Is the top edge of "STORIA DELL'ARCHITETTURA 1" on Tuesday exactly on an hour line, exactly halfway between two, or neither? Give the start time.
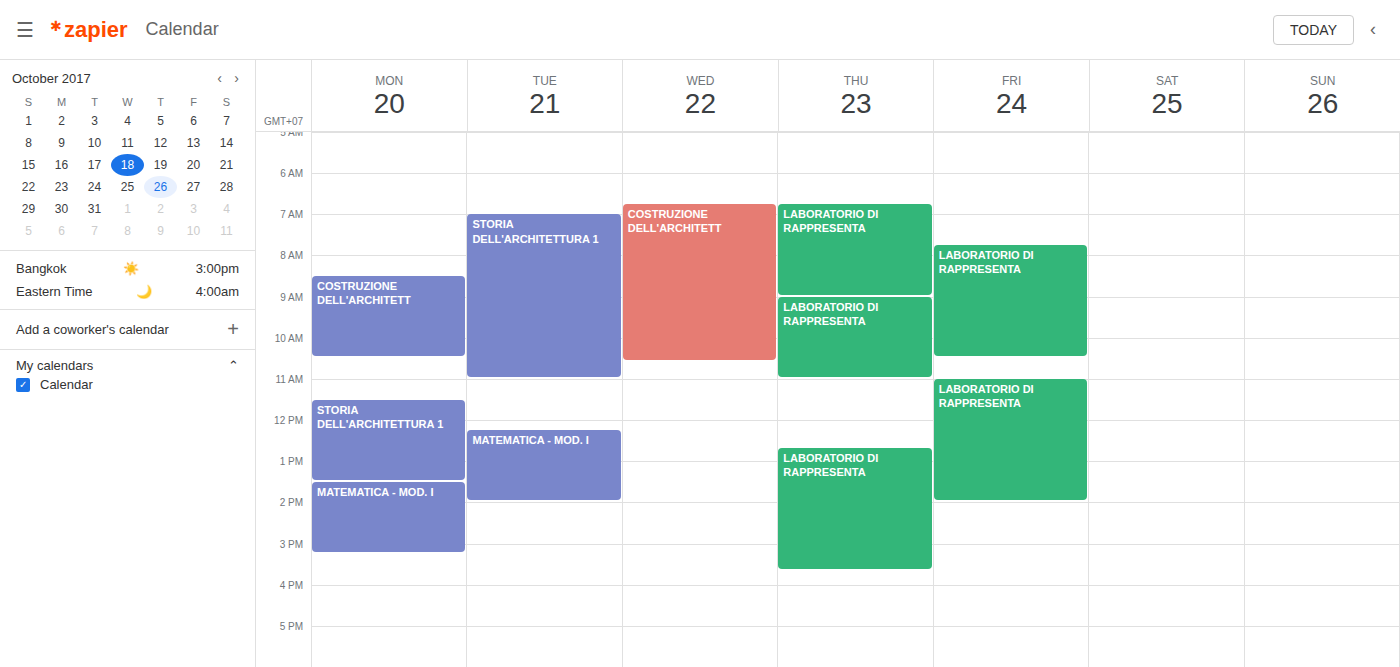
07:00 -- exactly on the 07:00 line.